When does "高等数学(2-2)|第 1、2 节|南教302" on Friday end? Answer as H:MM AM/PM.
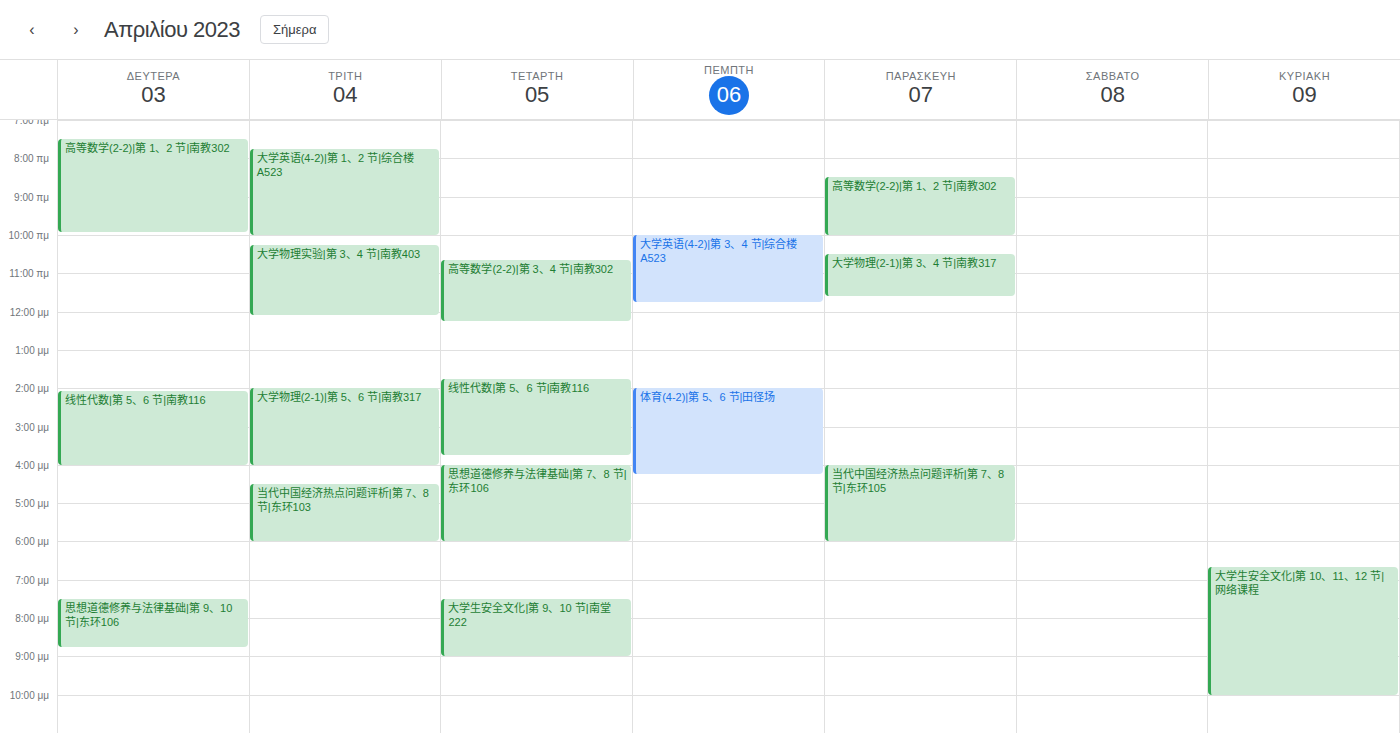
10:00 AM